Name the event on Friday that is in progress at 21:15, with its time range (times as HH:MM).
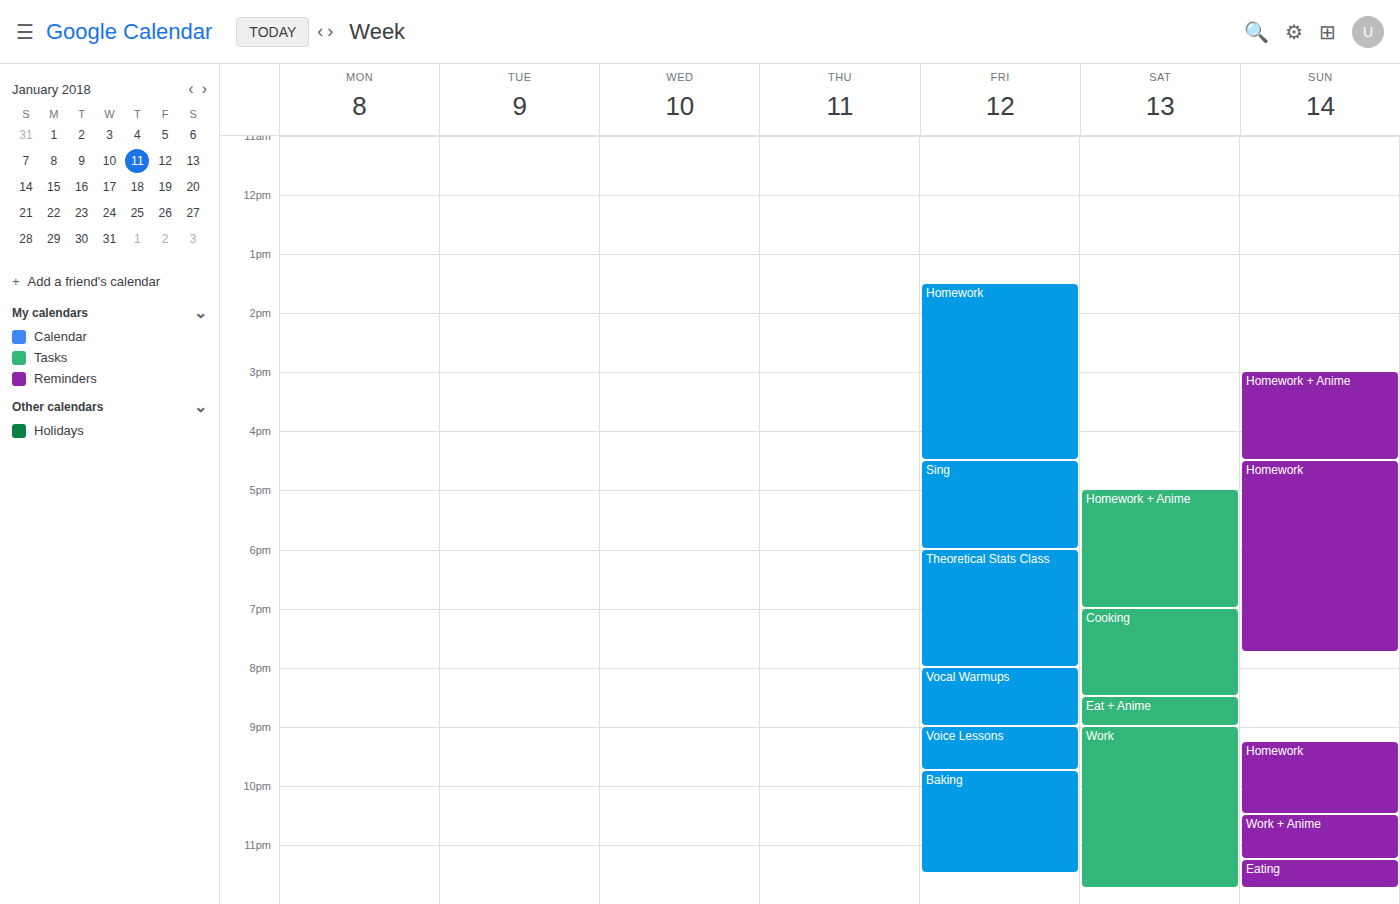
"Voice Lessons", 21:00 to 21:45